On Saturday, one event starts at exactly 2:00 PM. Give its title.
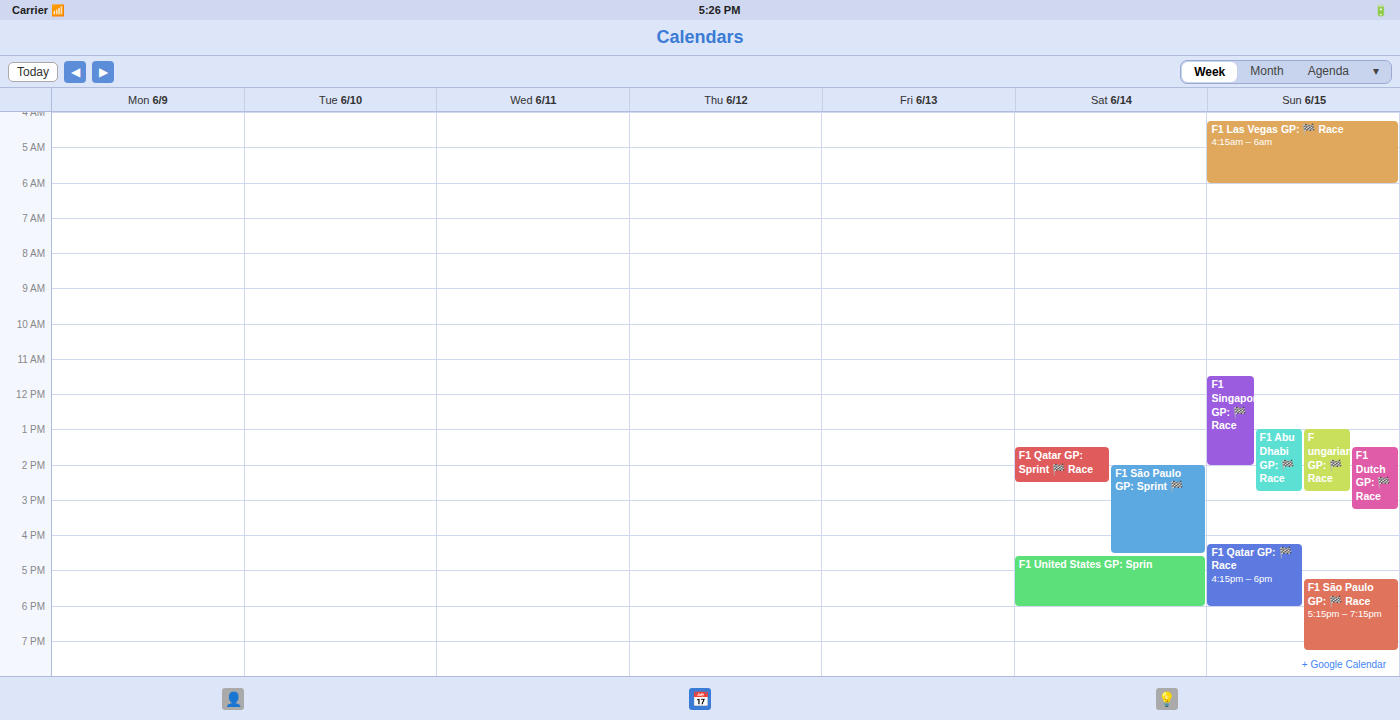
"F1 São Paulo GP: Sprint 🏁"